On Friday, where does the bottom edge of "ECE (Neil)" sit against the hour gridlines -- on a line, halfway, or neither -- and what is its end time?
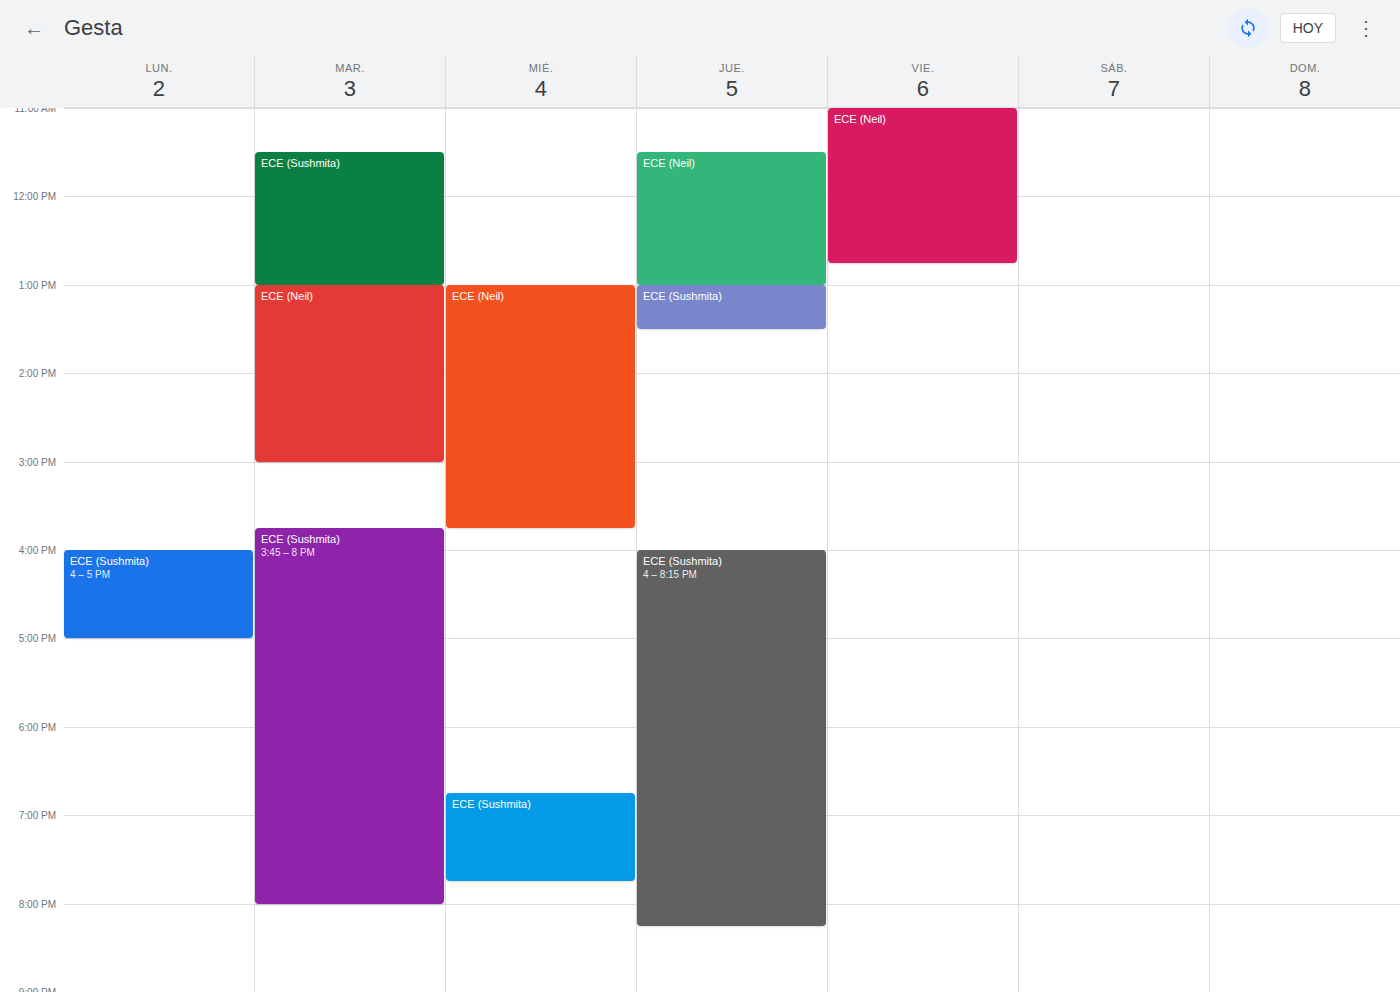
12:45 -- neither: three quarters of the way from the 12:00 line to the 13:00 line.